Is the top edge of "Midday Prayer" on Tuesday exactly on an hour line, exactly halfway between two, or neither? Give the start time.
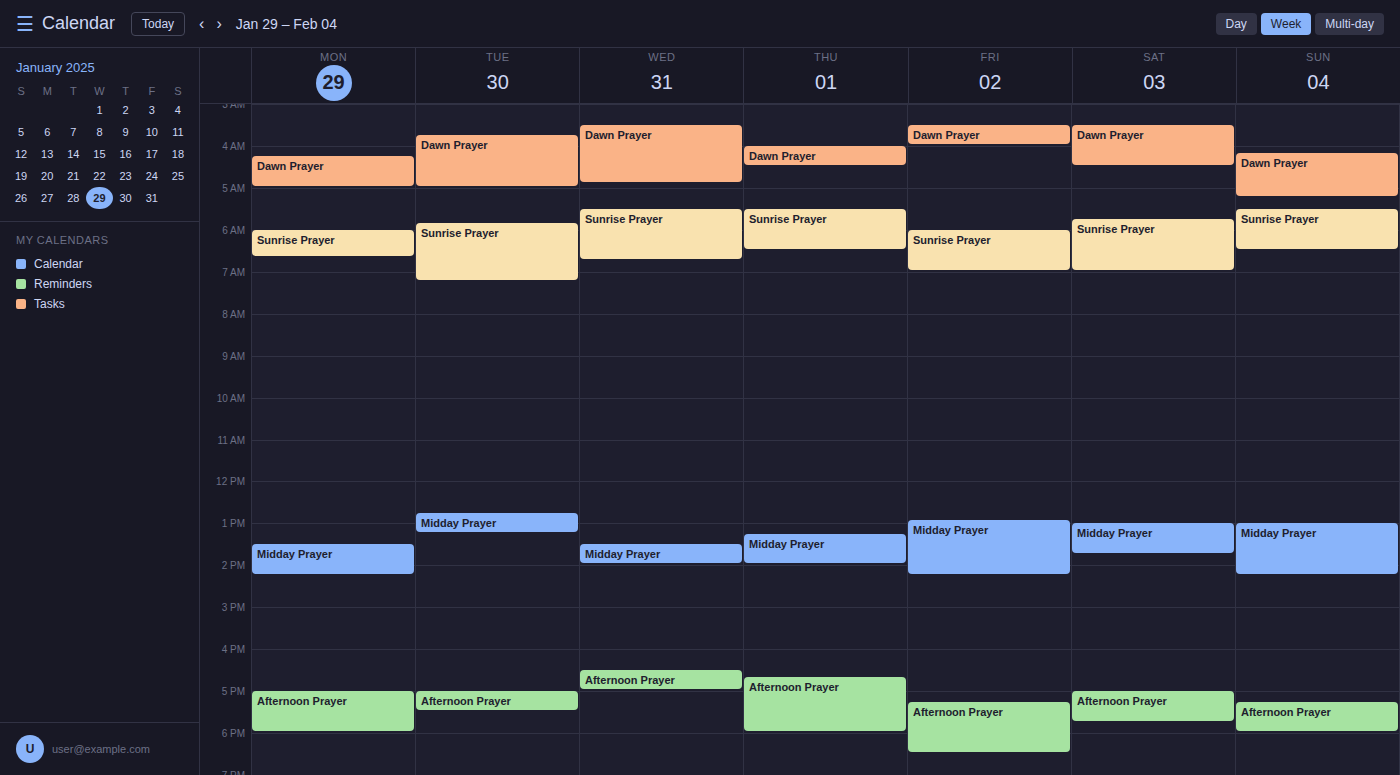
12:45 PM -- neither: three quarters of the way from the 12 PM line to the 1 PM line.